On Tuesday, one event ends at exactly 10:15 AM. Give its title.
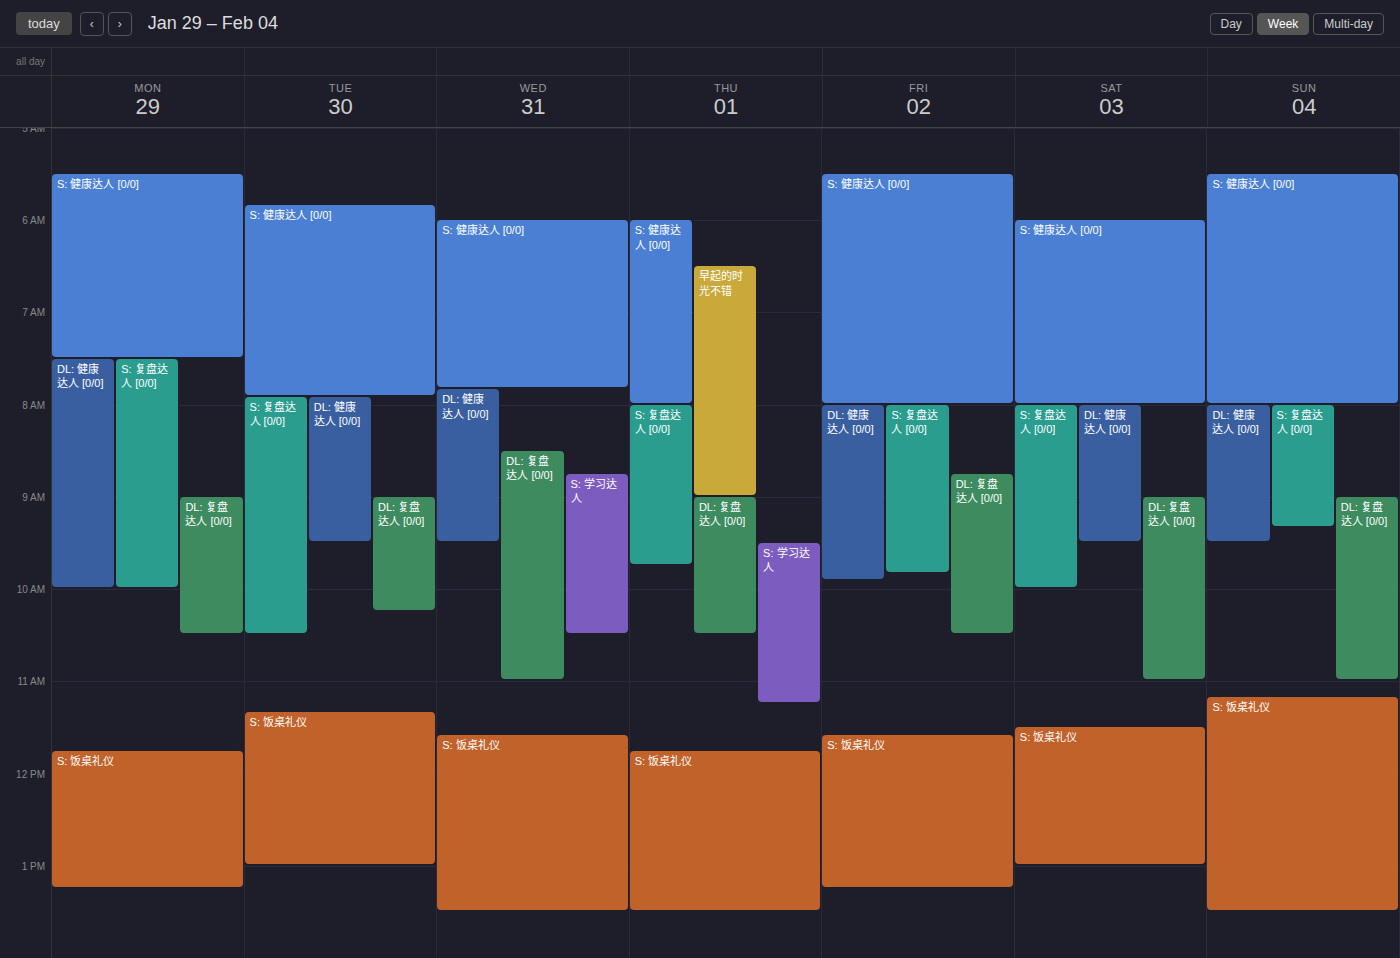
"DL: 复盘达人 [0/0]"